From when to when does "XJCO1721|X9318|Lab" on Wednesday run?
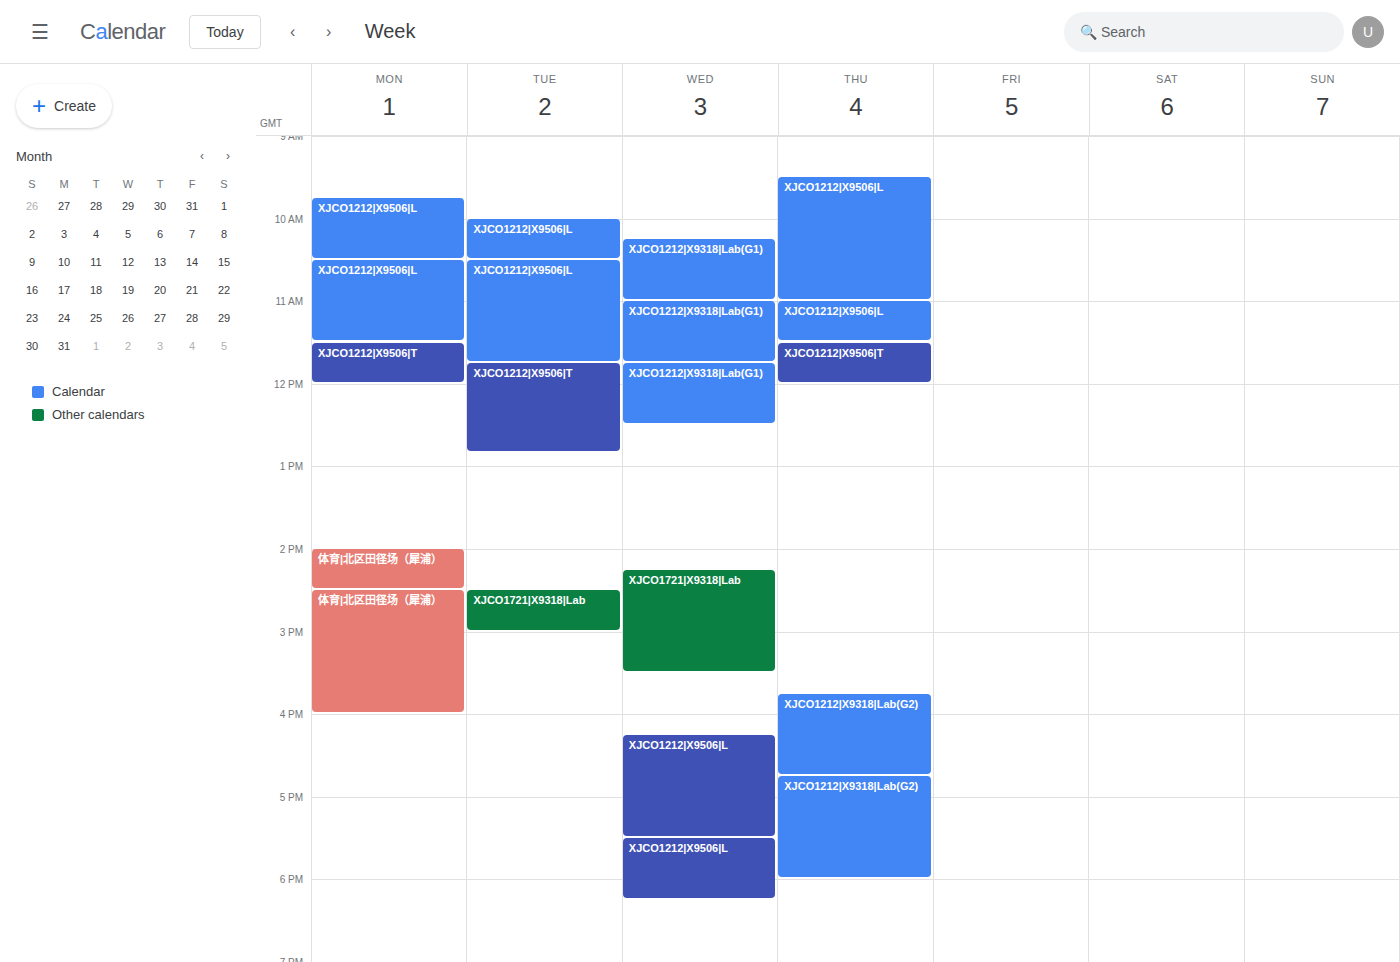
2:15 PM to 3:30 PM